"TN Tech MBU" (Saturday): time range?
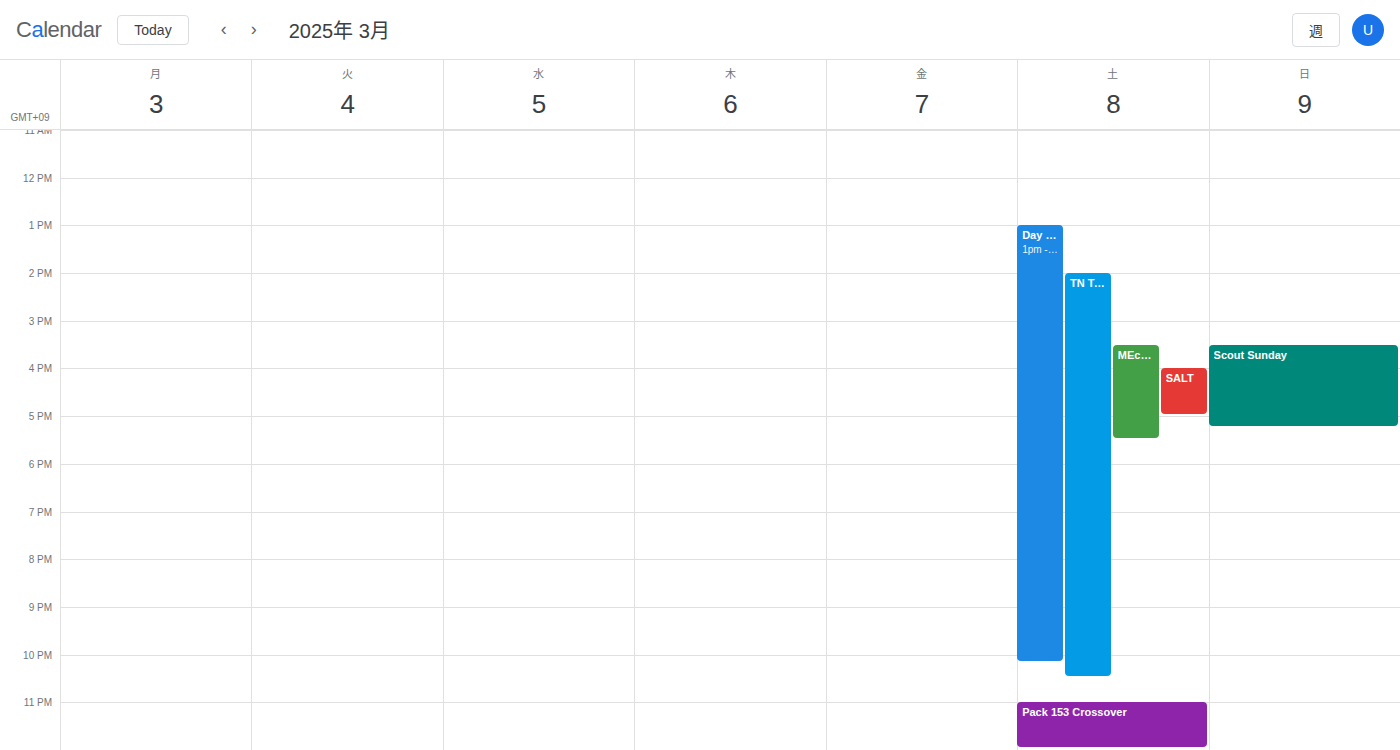
2:00 PM to 10:30 PM